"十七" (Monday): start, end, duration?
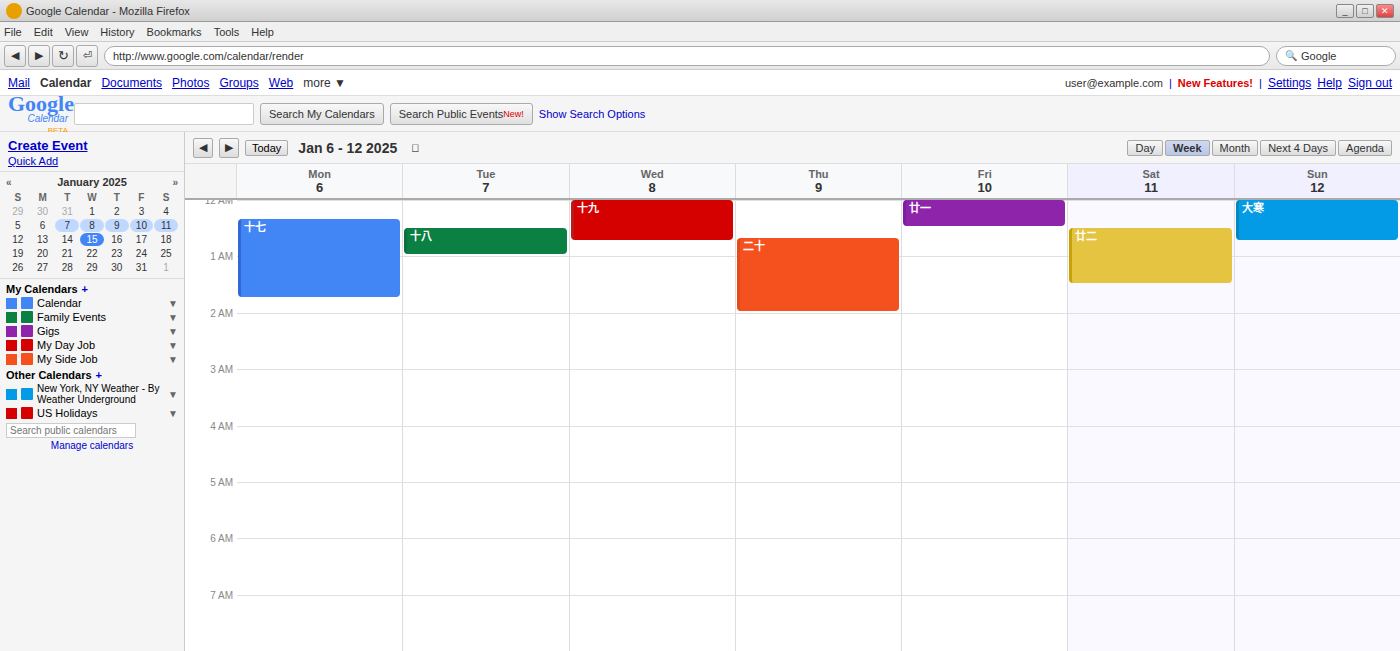
12:20 AM to 1:45 AM, 1 hour 25 minutes